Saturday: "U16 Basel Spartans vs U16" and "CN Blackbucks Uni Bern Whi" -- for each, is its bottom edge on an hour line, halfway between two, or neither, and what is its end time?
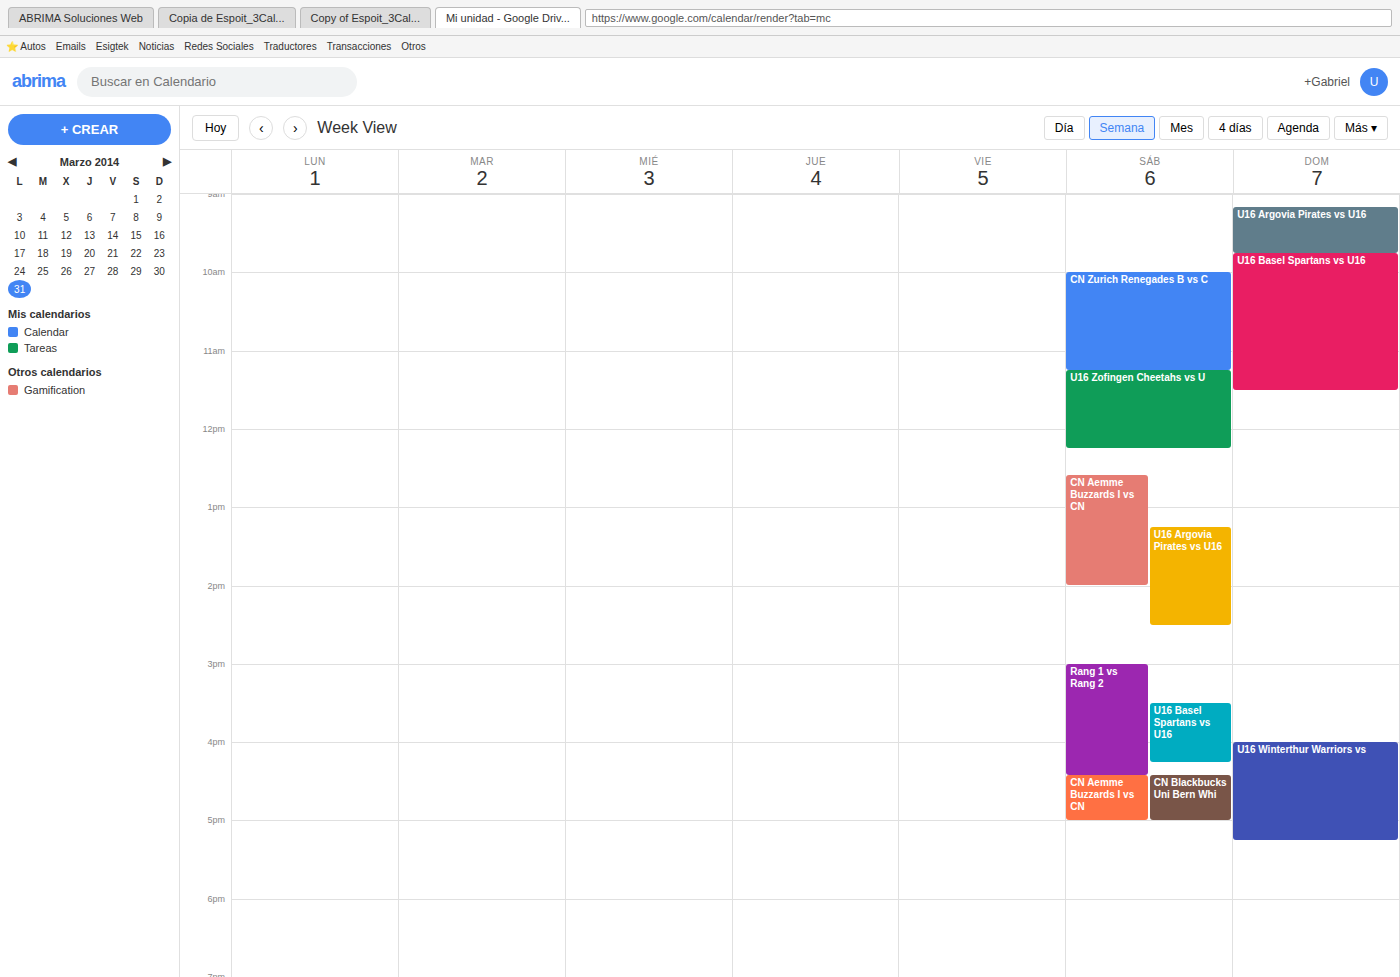
"U16 Basel Spartans vs U16": 16:15, neither: a quarter of the way from the 16:00 line to the 17:00 line. "CN Blackbucks Uni Bern Whi": 17:00, exactly on the 17:00 line.